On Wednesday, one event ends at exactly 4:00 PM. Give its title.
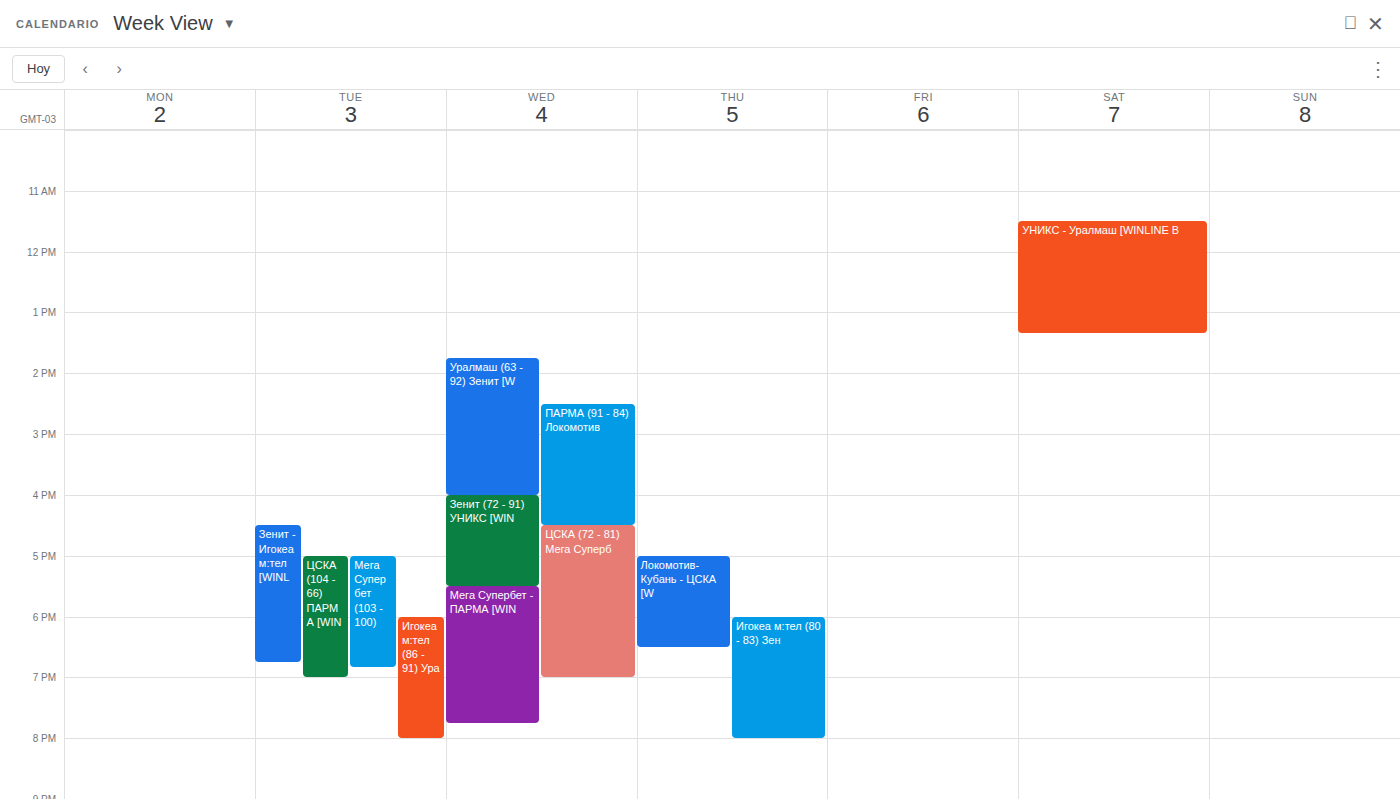
"Уралмаш (63 - 92) Зенит [W"